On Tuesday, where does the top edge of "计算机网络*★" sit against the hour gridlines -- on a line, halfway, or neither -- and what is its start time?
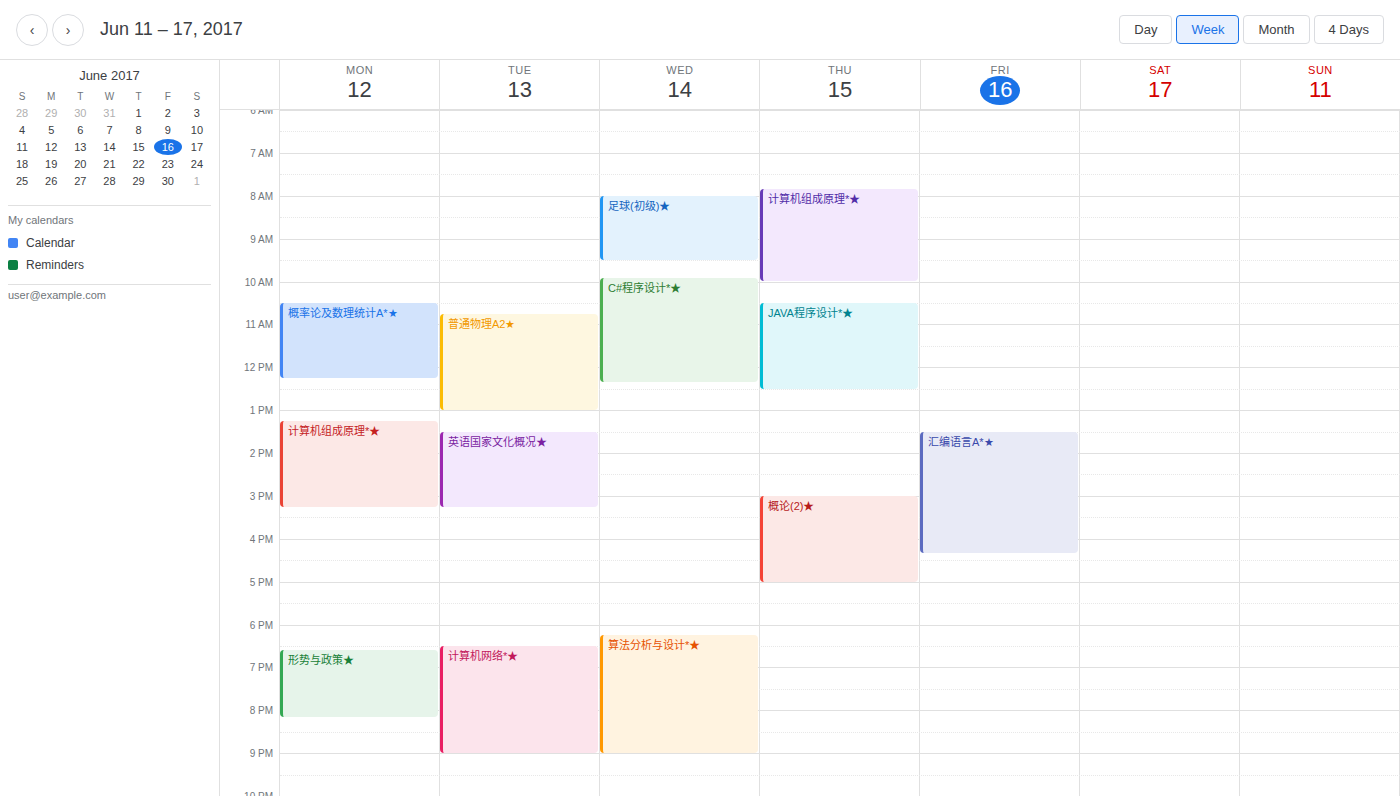
6:30 PM -- halfway between the 6 PM and 7 PM lines.